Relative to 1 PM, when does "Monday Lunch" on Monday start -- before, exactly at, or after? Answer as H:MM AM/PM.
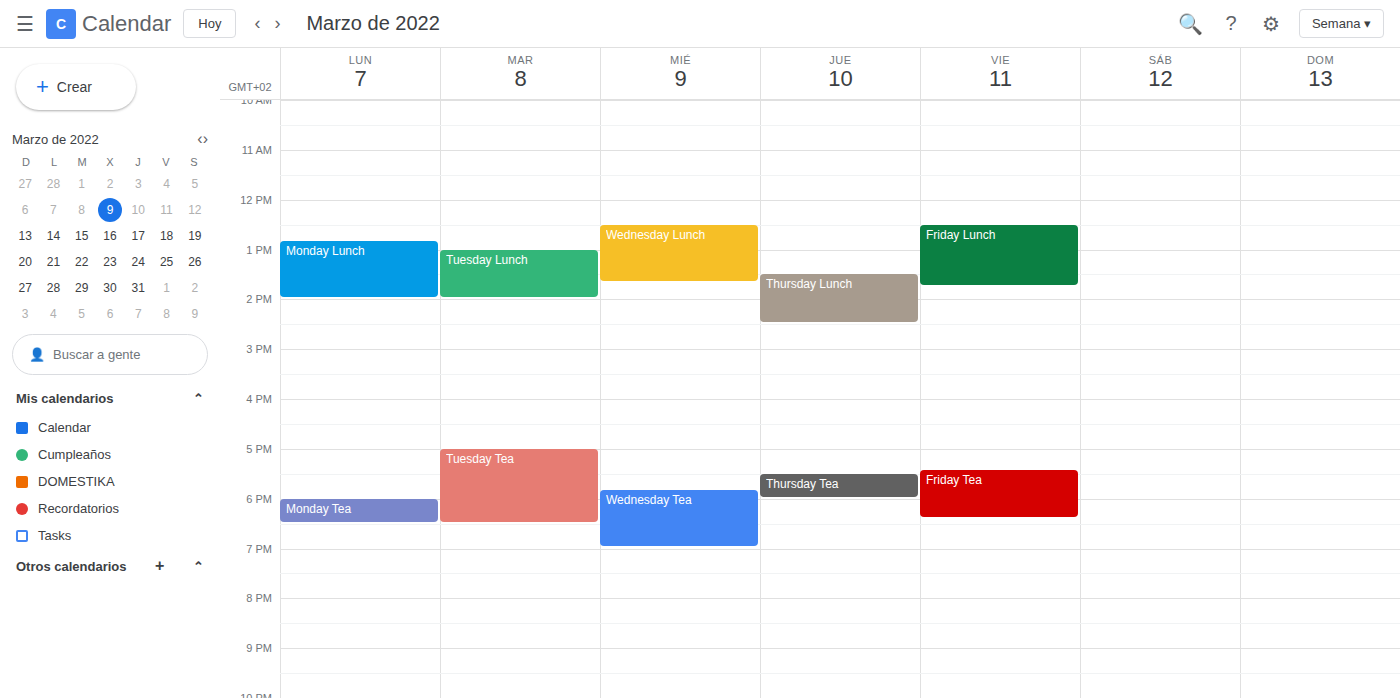
12:50 PM -- before 1 PM, 10 minutes above the 1 PM line.